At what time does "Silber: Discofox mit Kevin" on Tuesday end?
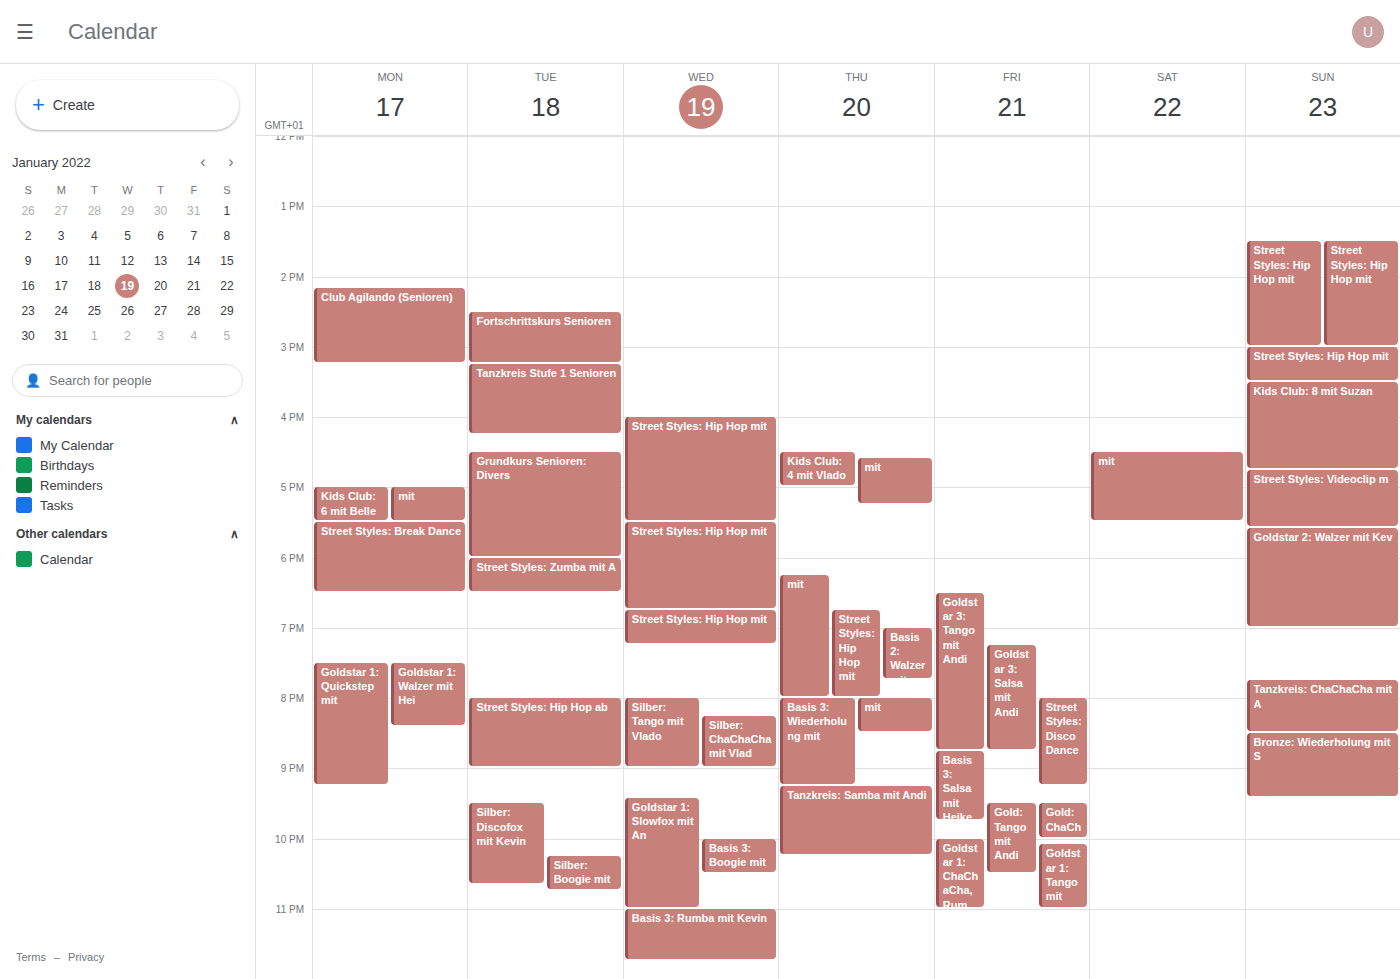
10:40 PM